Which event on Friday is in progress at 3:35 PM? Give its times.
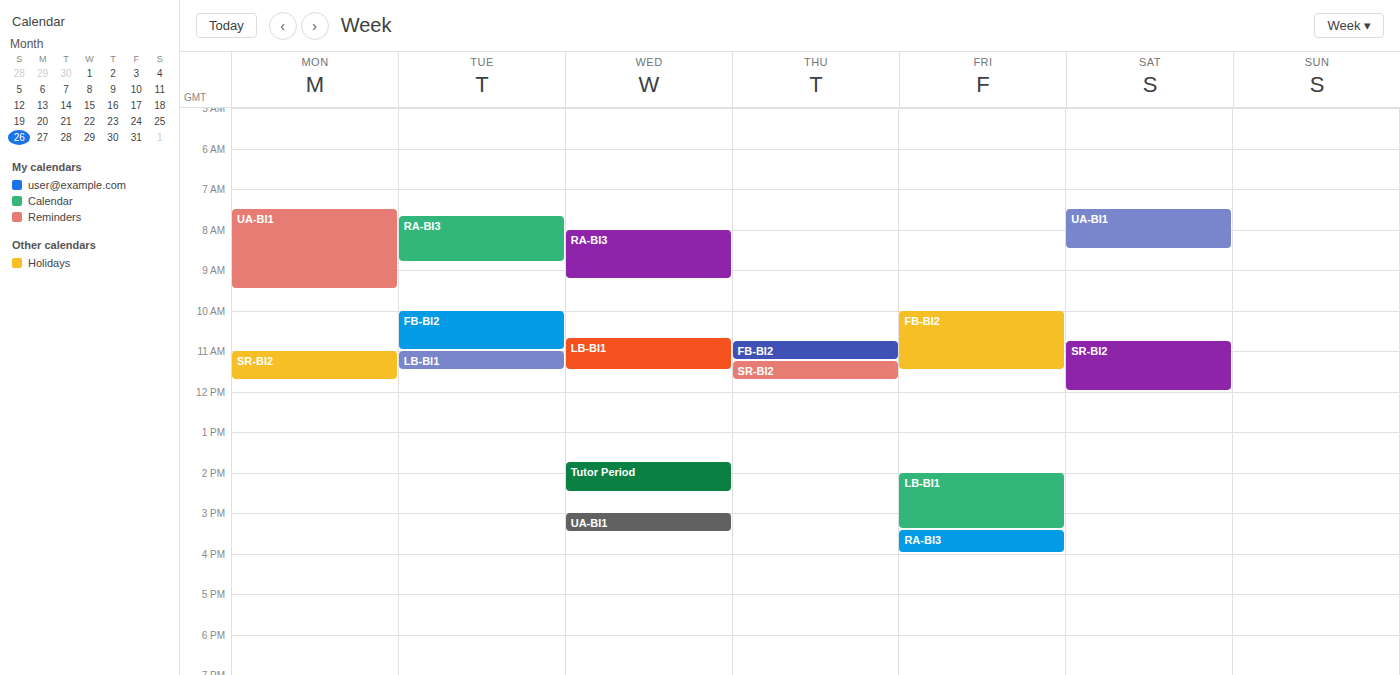
"RA-BI3", 3:25 PM to 4:00 PM